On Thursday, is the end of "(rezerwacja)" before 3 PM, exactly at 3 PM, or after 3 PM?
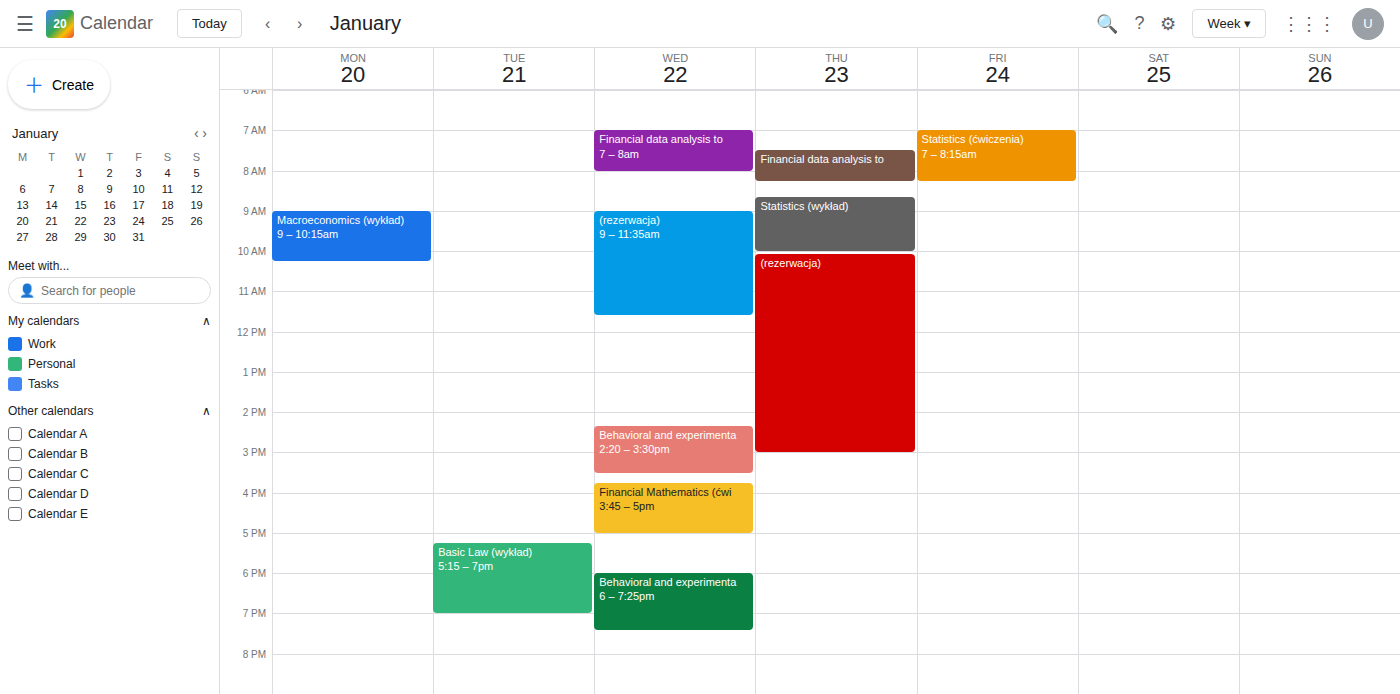
3:00 PM -- exactly at 3 PM, on the 3 PM line.